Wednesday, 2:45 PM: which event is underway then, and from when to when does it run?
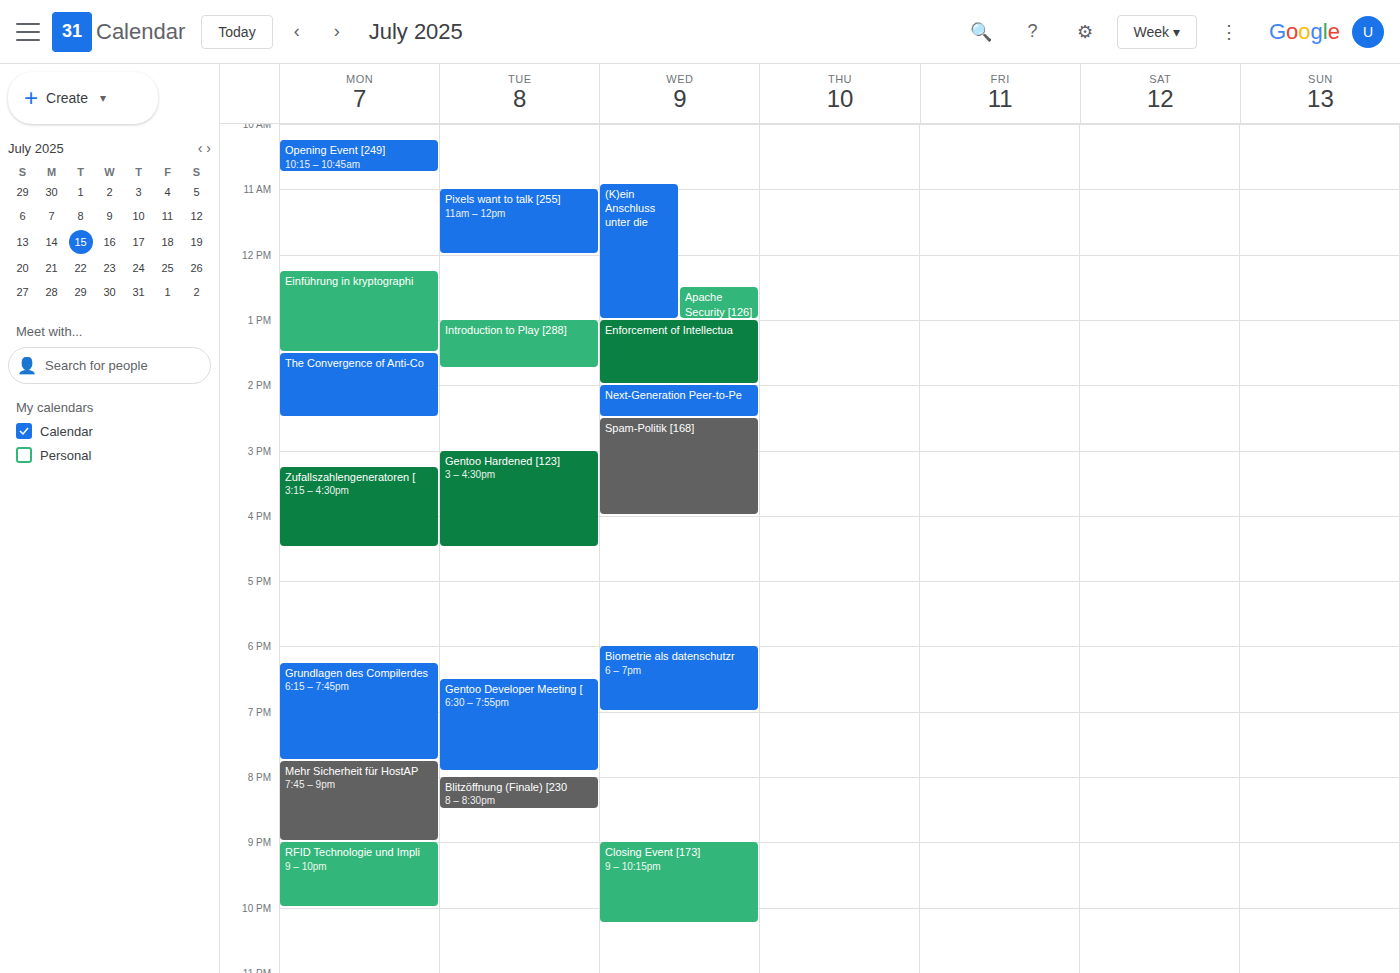
"Spam-Politik [168]", 2:30 PM to 4:00 PM